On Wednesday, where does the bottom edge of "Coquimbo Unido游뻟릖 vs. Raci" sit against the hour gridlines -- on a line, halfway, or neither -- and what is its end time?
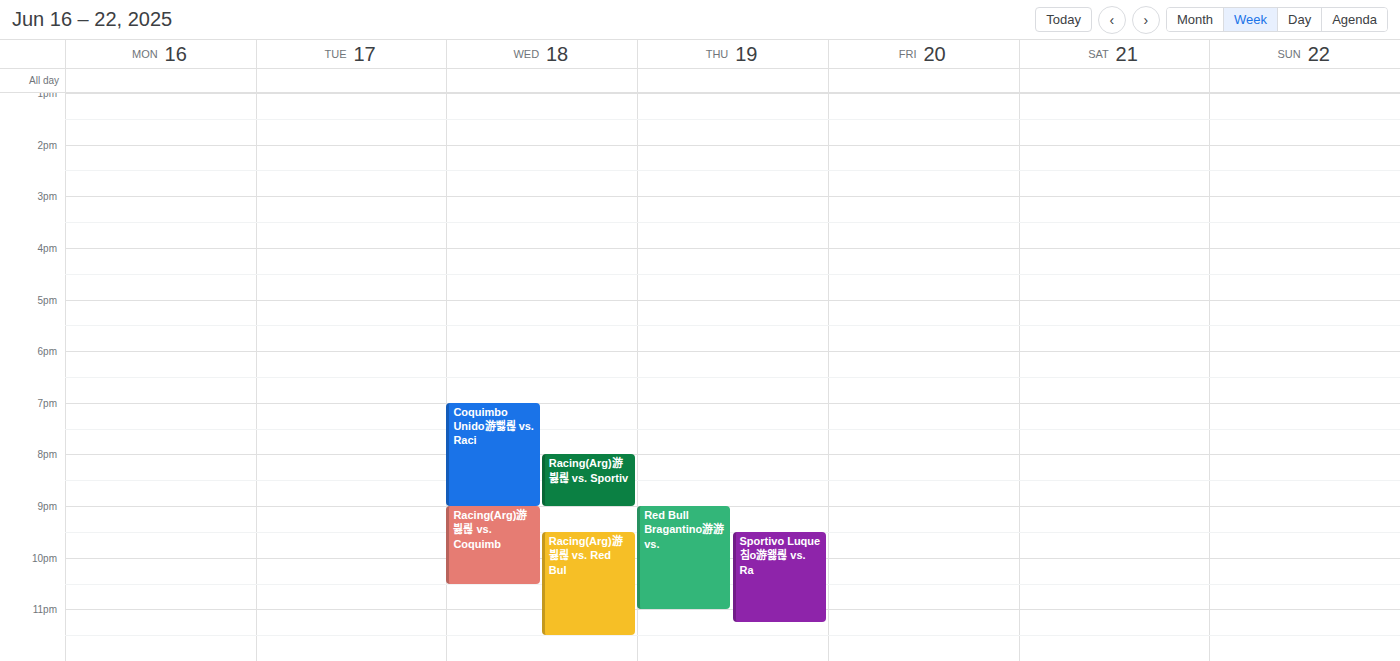
9:00 PM -- exactly on the 9 PM line.